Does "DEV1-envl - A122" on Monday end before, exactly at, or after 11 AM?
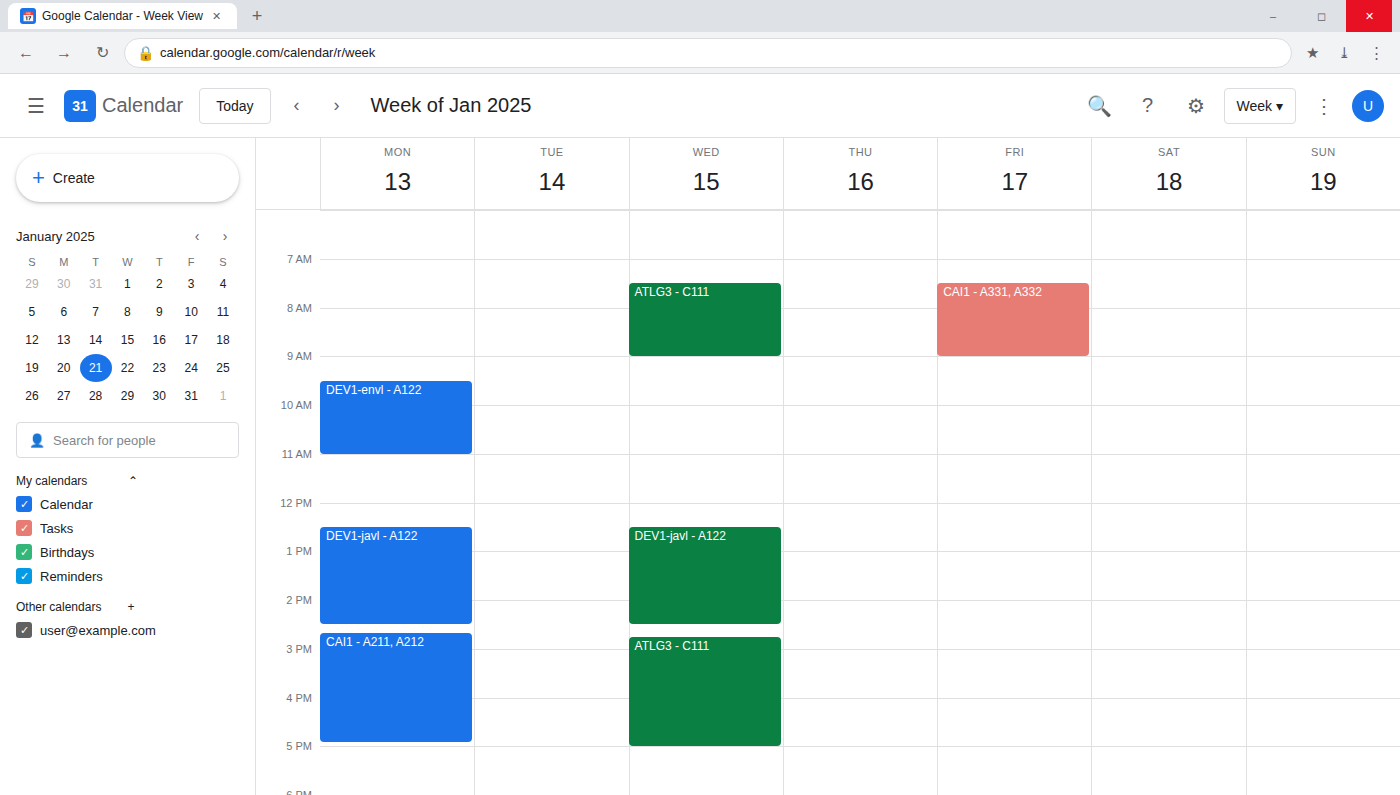
11:00 AM -- exactly at 11 AM, on the 11 AM line.